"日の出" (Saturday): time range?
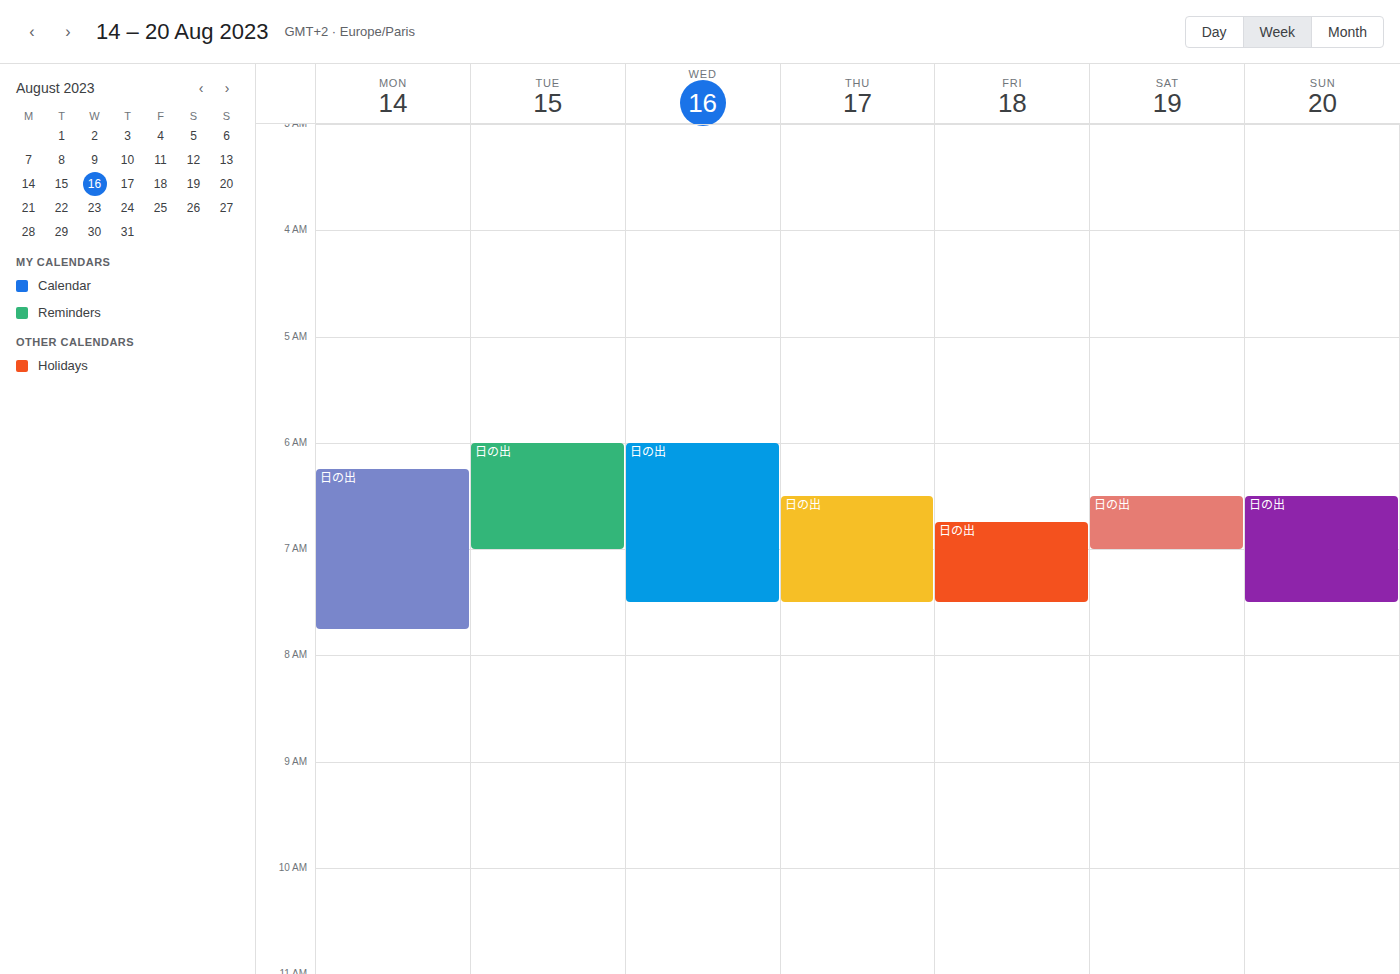
6:30 AM to 7:00 AM